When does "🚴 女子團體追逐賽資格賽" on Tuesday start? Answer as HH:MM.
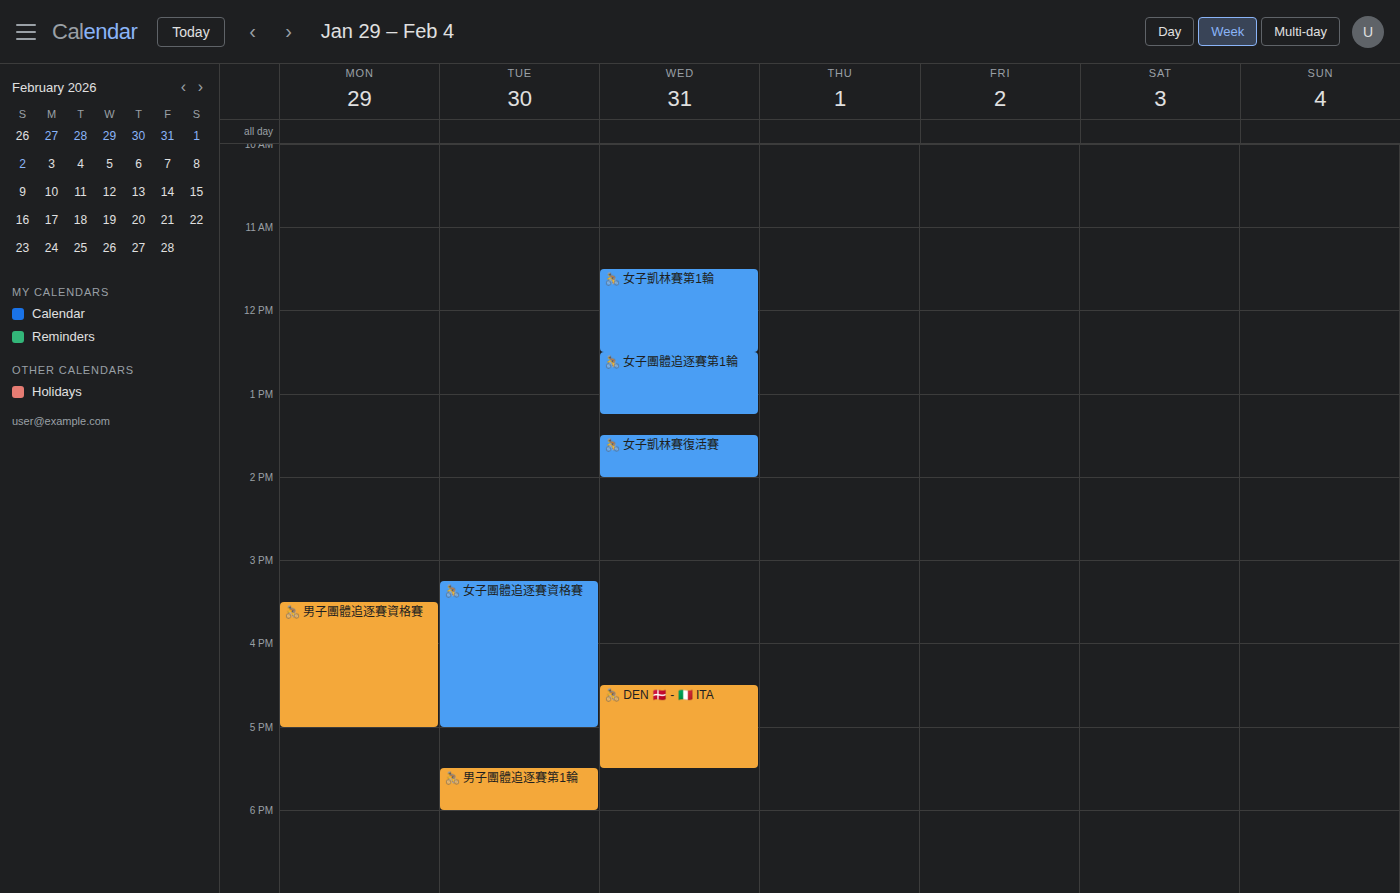
15:15